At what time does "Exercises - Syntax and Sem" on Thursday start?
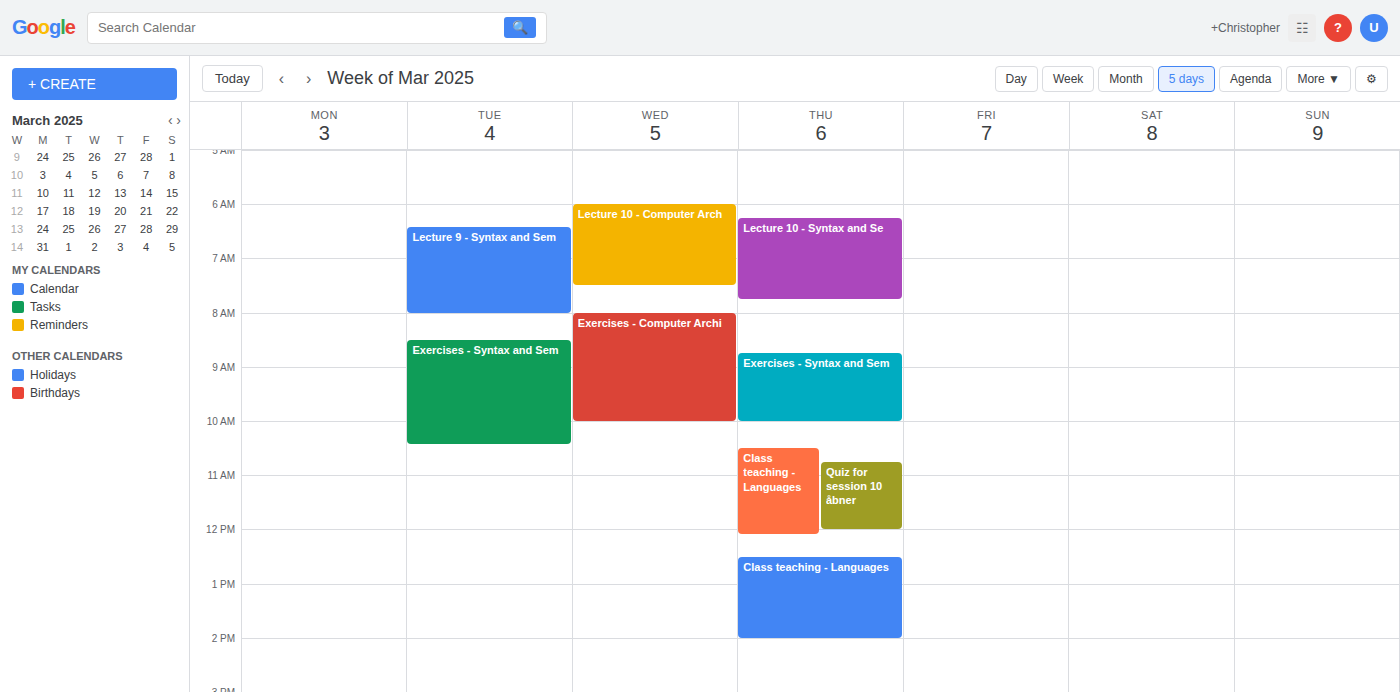
8:45 AM